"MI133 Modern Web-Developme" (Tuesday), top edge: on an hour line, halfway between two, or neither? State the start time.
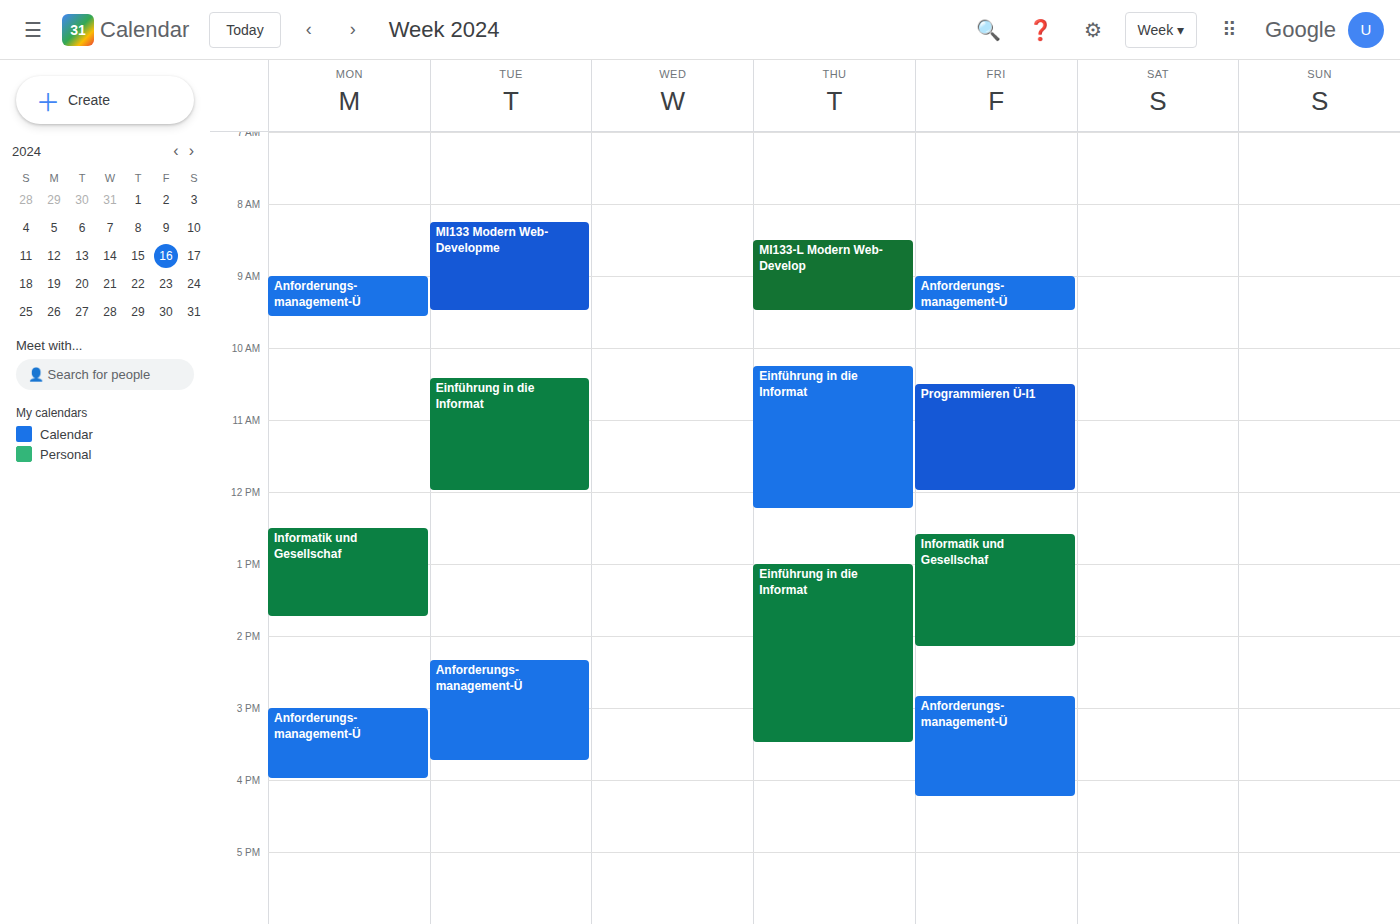
8:15 AM -- neither: a quarter of the way from the 8 AM line to the 9 AM line.